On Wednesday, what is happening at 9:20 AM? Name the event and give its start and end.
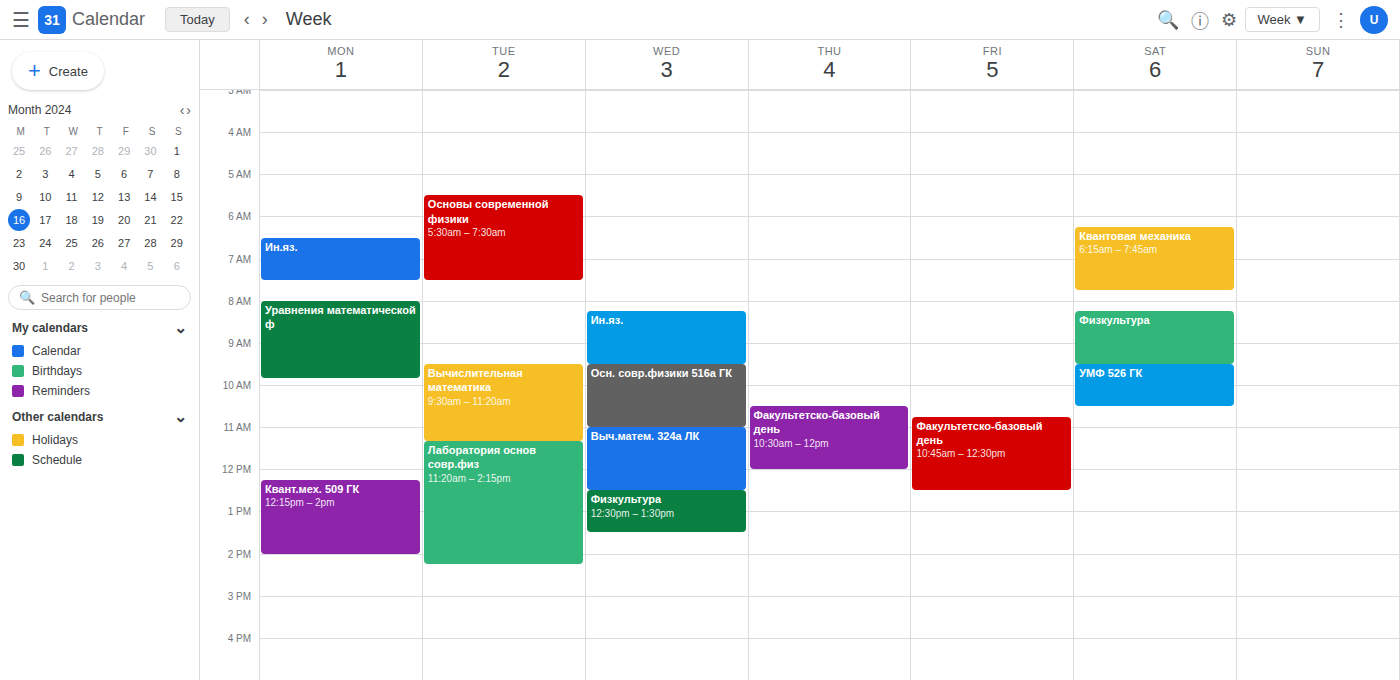
"Ин.яз.", 8:15 AM to 9:30 AM